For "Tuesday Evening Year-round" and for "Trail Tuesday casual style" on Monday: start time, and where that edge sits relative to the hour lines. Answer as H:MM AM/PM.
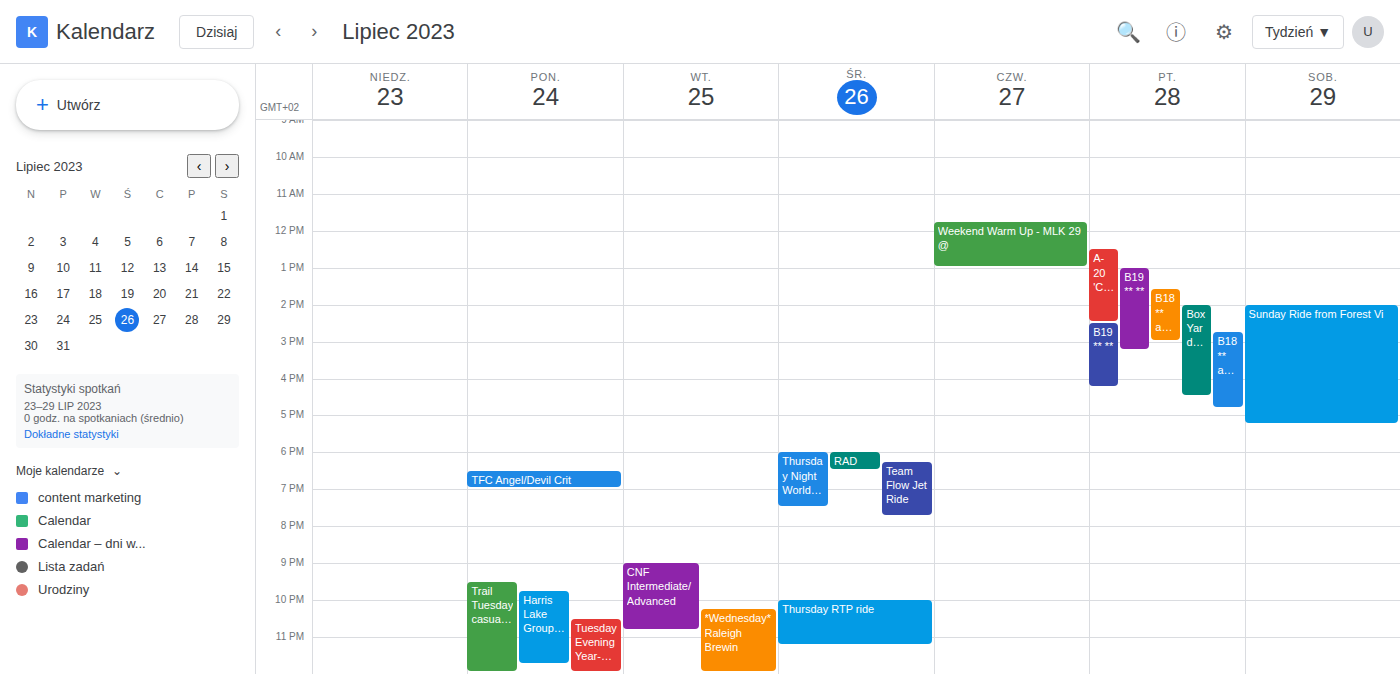
"Tuesday Evening Year-round": 10:30 PM, halfway between the 10 PM and 11 PM lines. "Trail Tuesday casual style": 9:30 PM, halfway between the 9 PM and 10 PM lines.